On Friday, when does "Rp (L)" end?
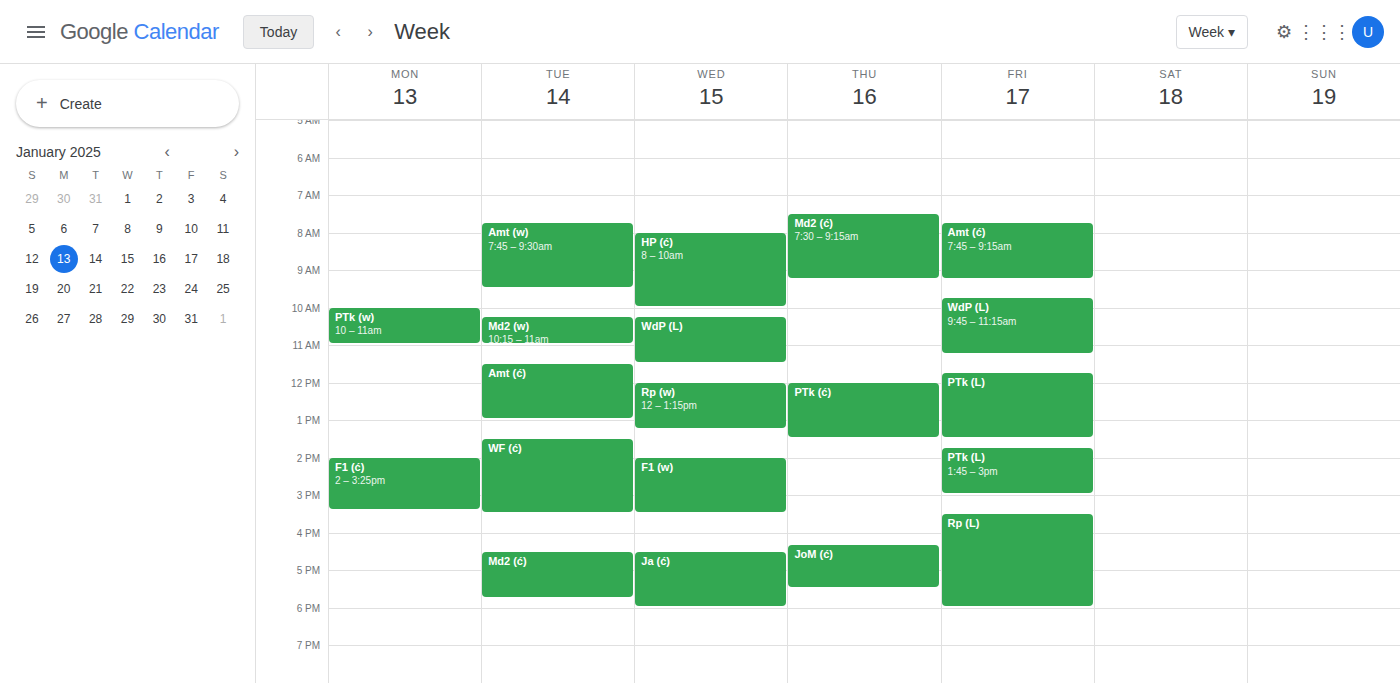
6:00 PM